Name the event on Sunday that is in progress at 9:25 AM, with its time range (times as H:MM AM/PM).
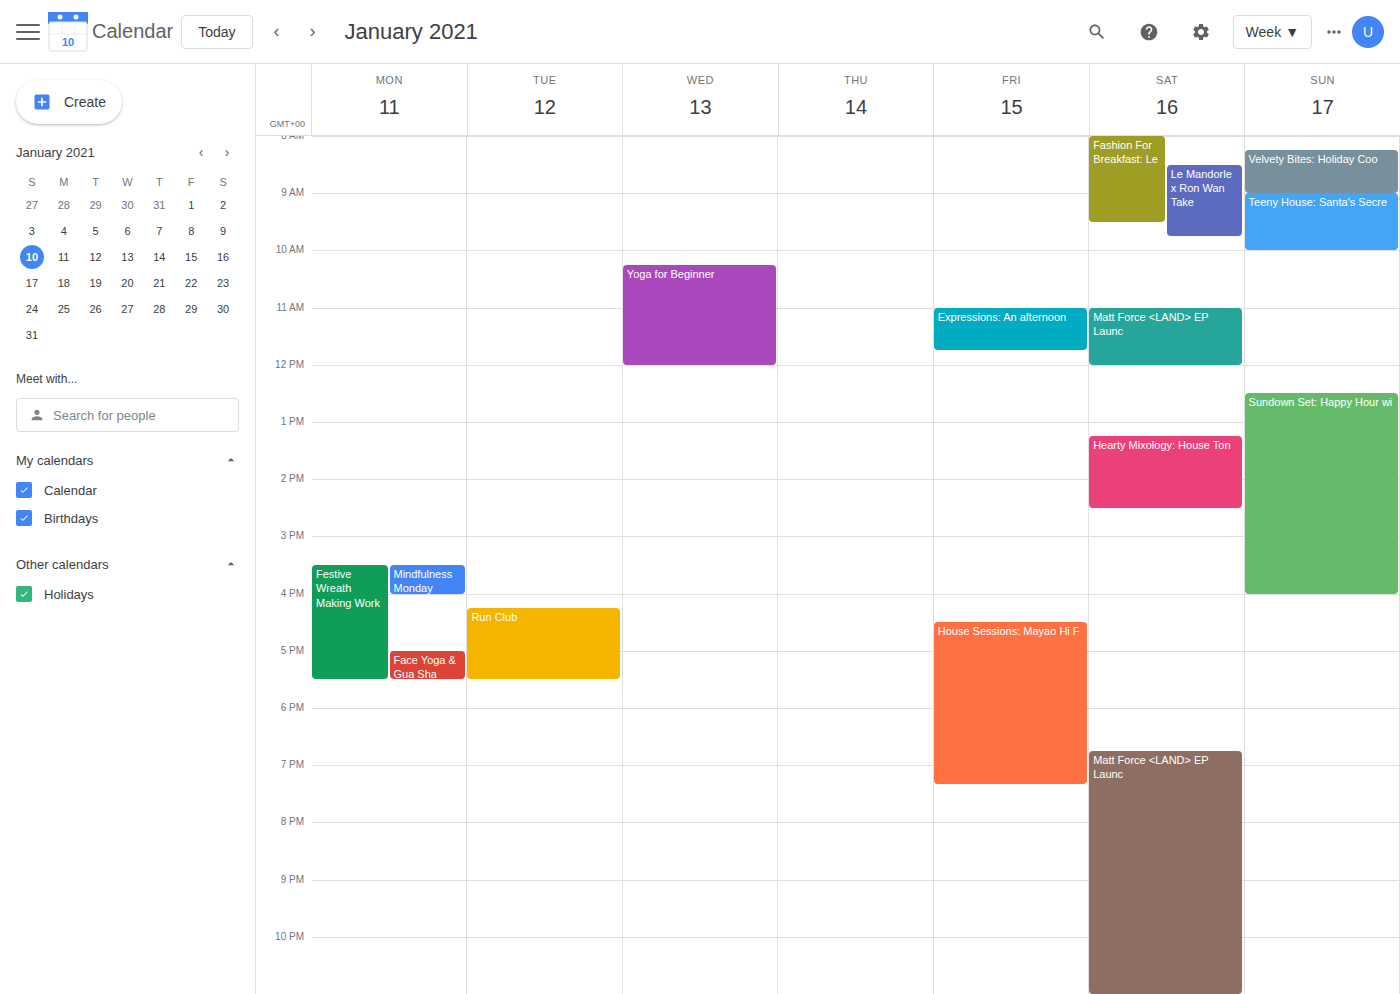
"Teeny House: Santa's Secre", 9:00 AM to 10:00 AM